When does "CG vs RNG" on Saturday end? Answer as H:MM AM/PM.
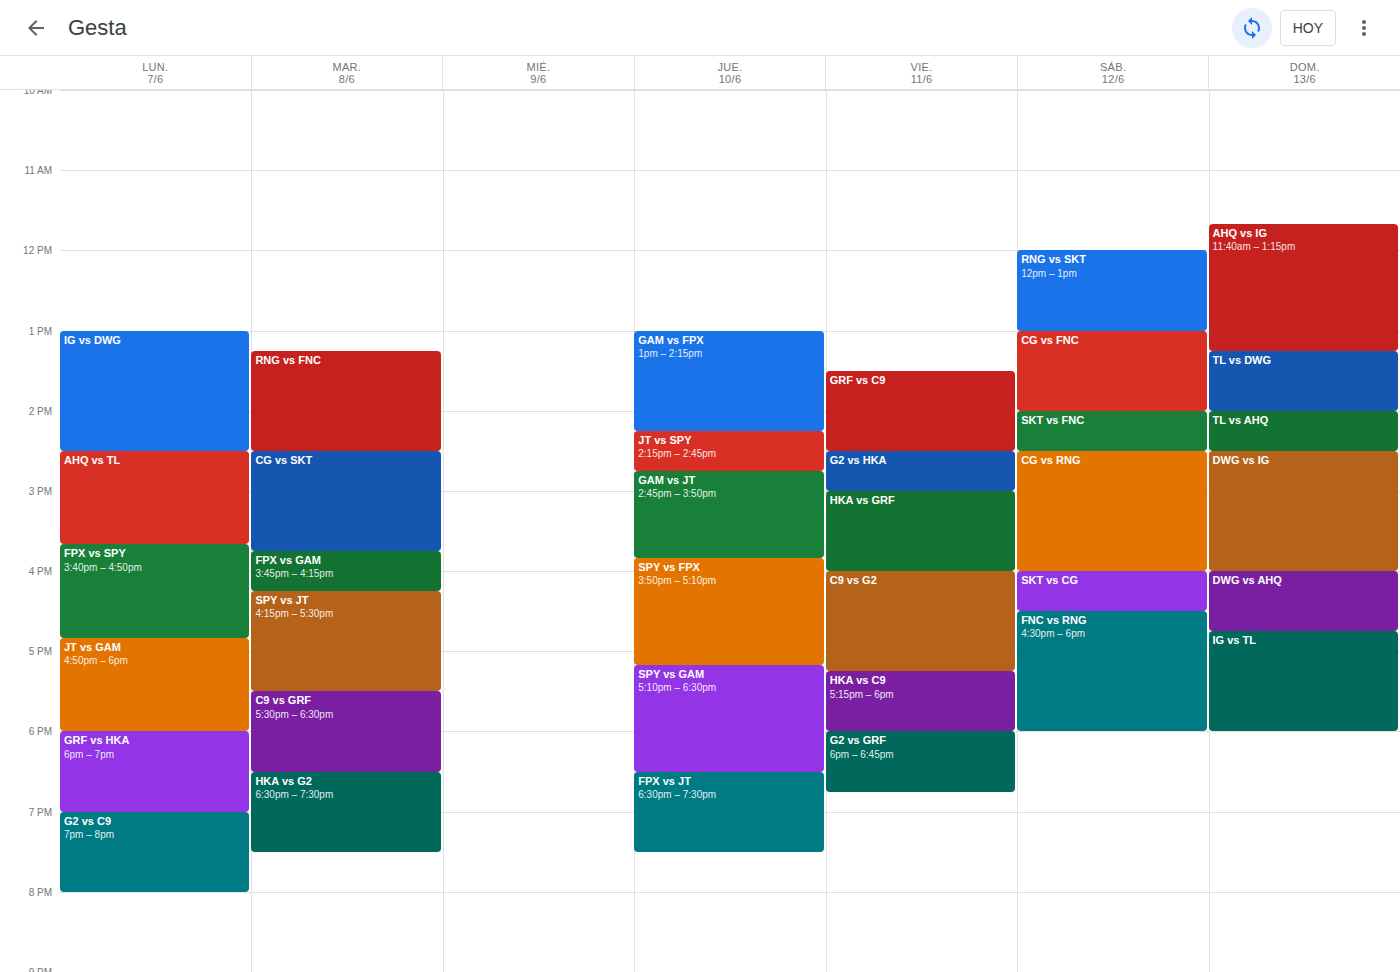
4:00 PM